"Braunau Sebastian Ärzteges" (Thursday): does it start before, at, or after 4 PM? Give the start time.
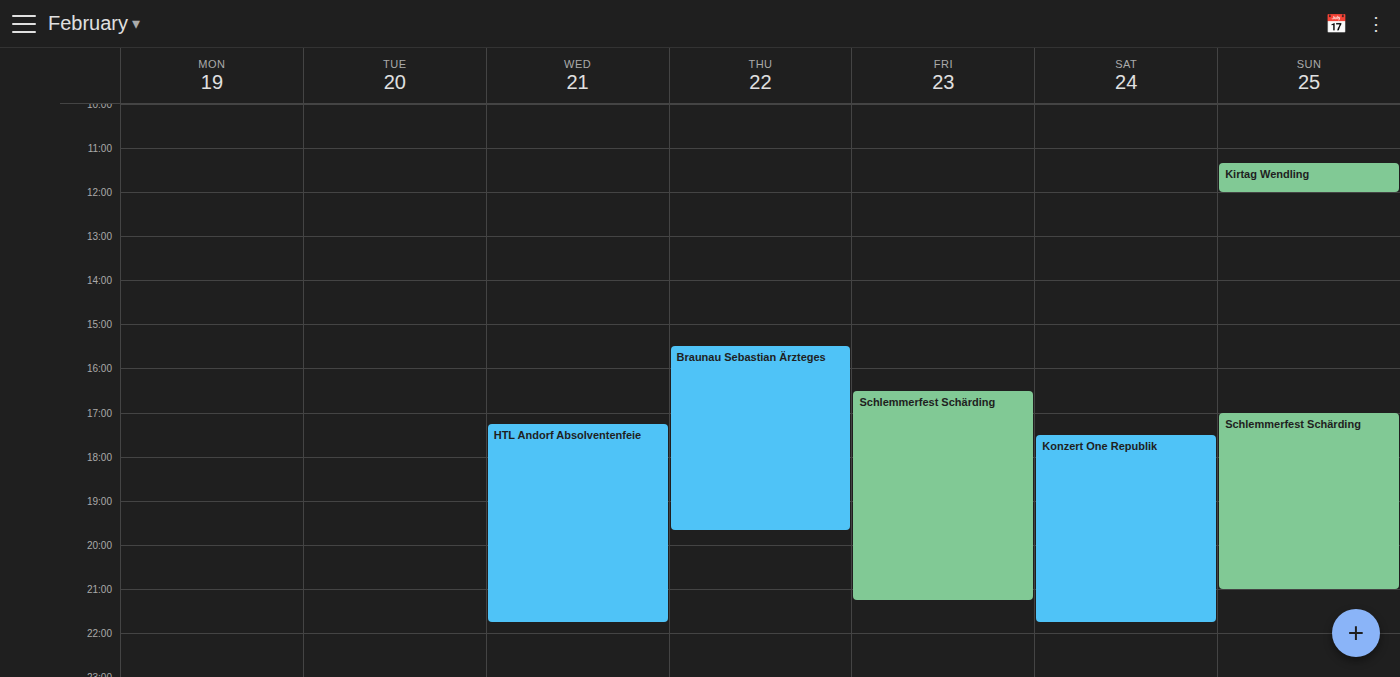
3:30 PM -- before 4 PM, 30 minutes above the 4 PM line.